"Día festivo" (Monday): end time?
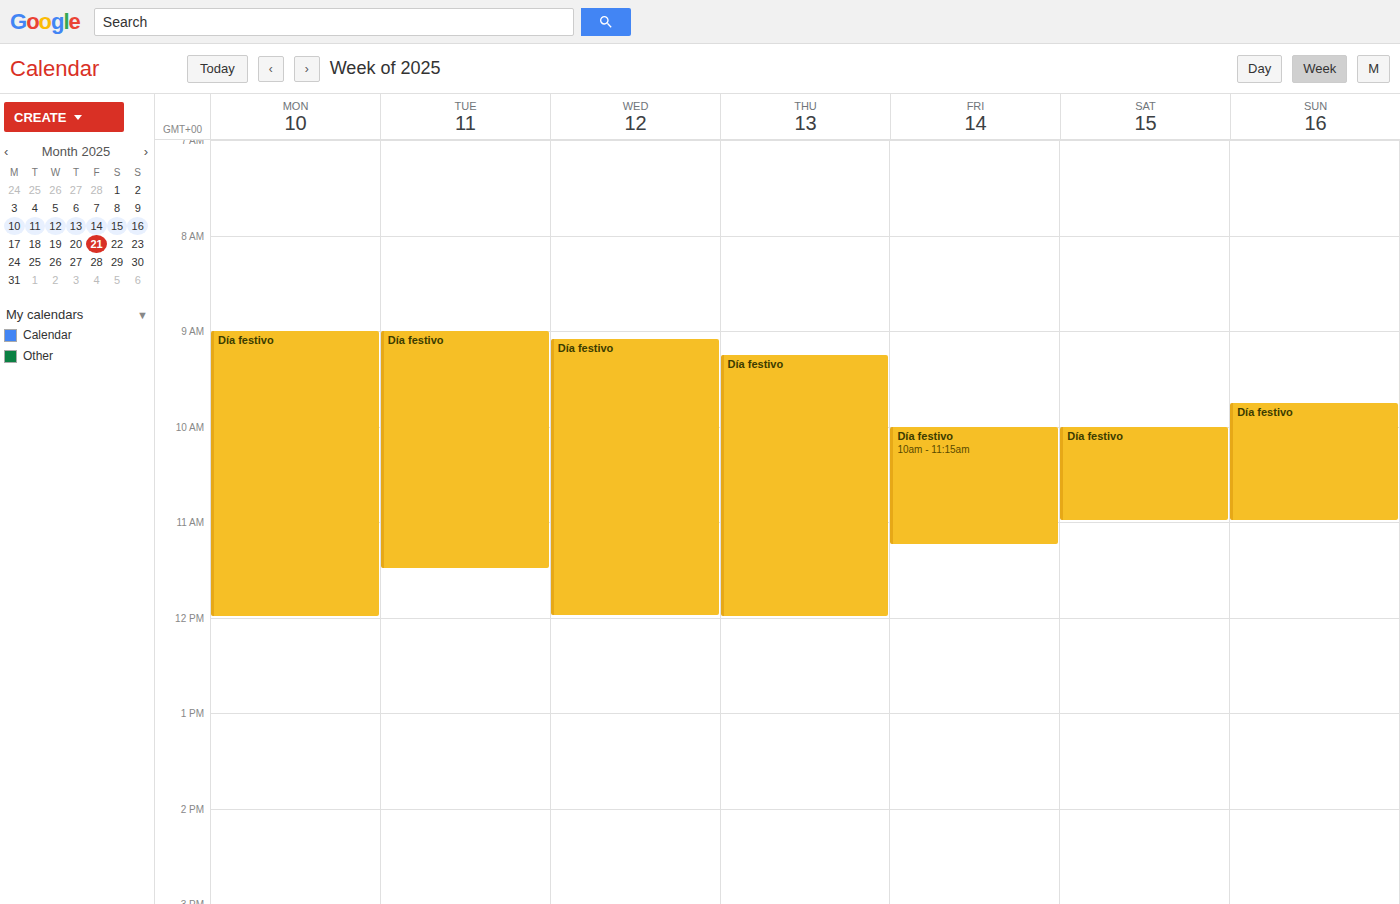
12:00